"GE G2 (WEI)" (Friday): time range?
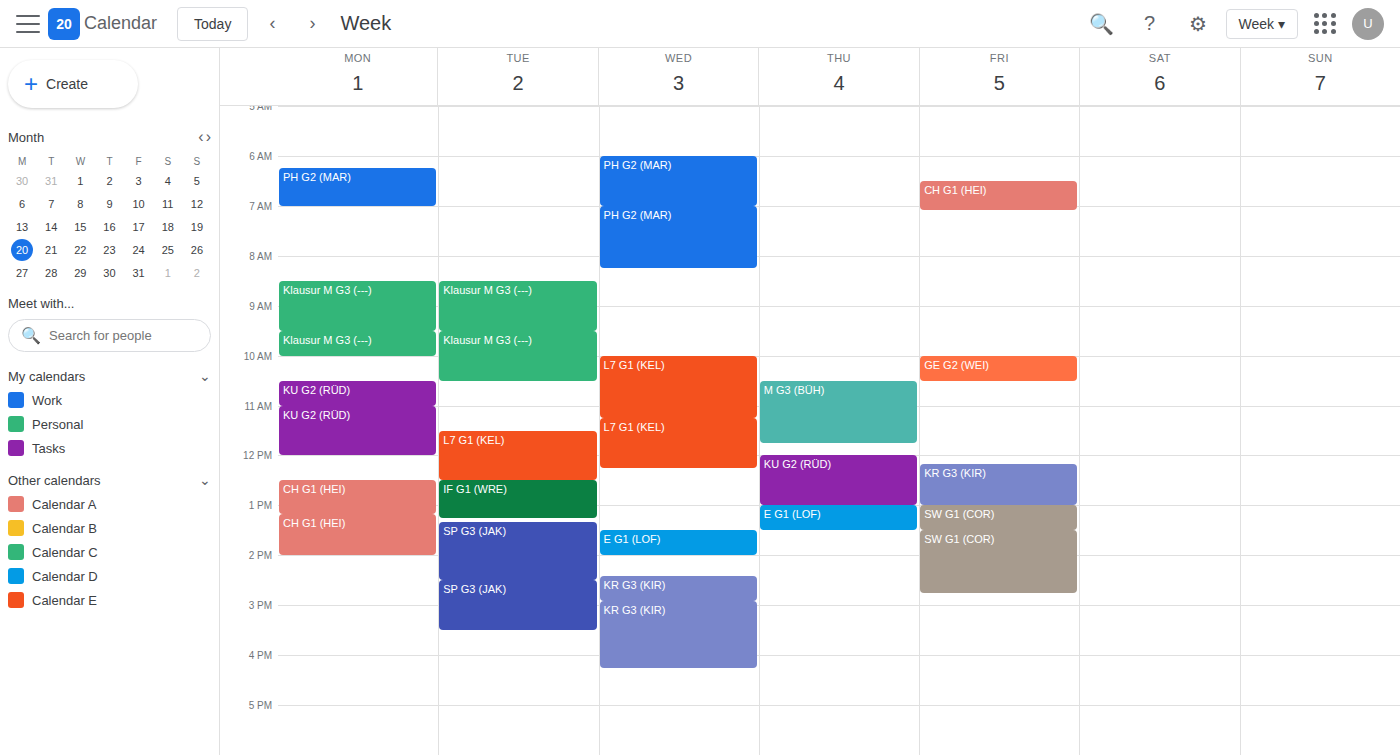
10:00 AM to 10:30 AM